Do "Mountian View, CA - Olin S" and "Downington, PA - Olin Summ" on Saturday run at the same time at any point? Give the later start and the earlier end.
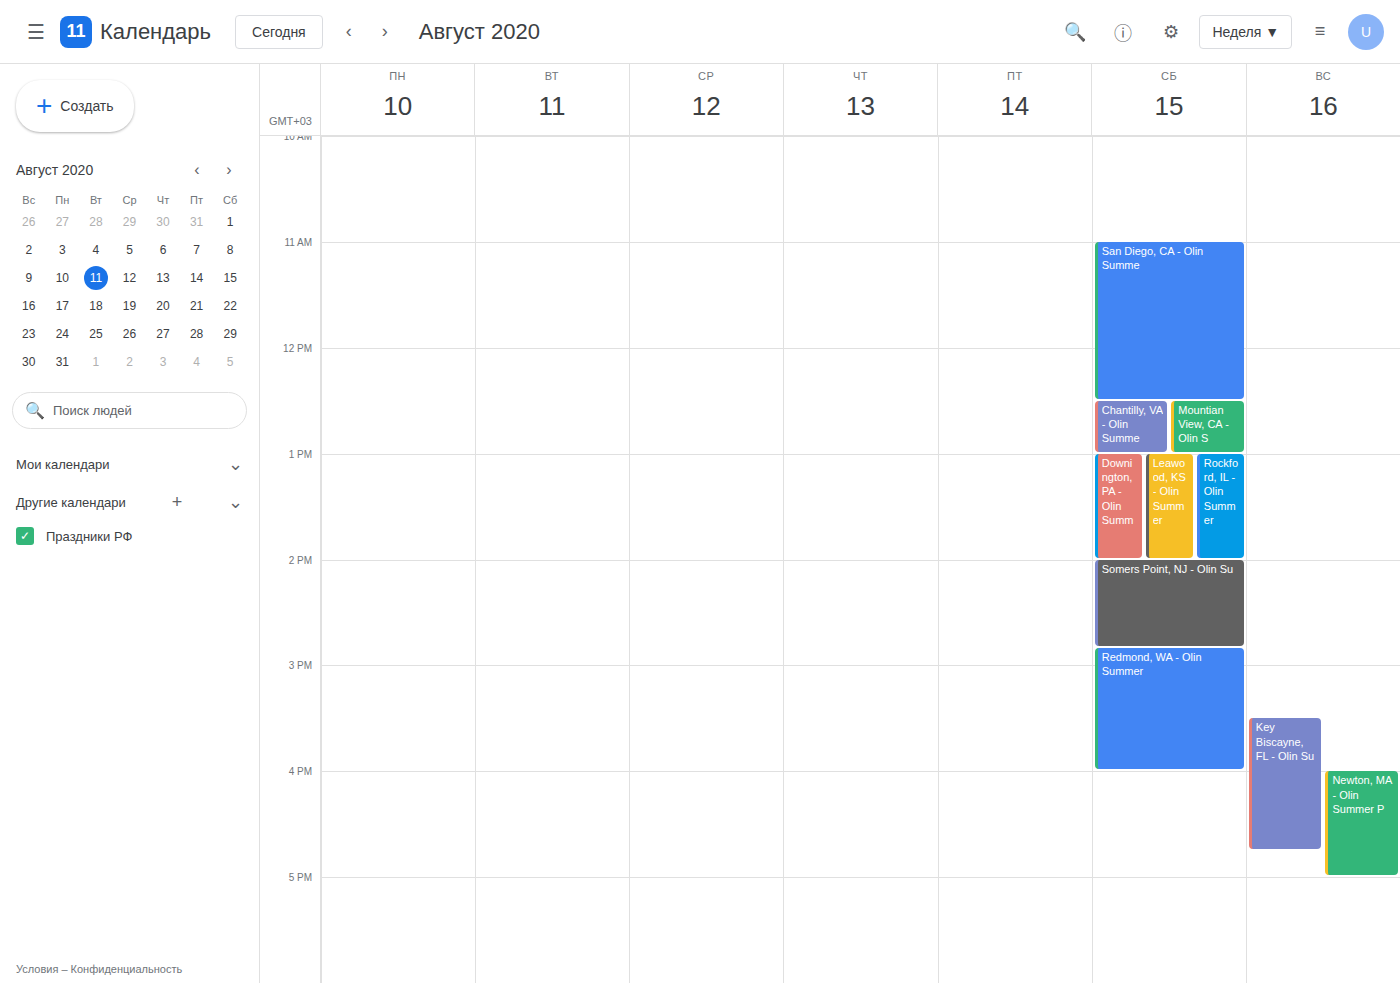
"Mountian View, CA - Olin S" ends at 13:00, exactly when "Downington, PA - Olin Summ" starts -- they touch but do not overlap.